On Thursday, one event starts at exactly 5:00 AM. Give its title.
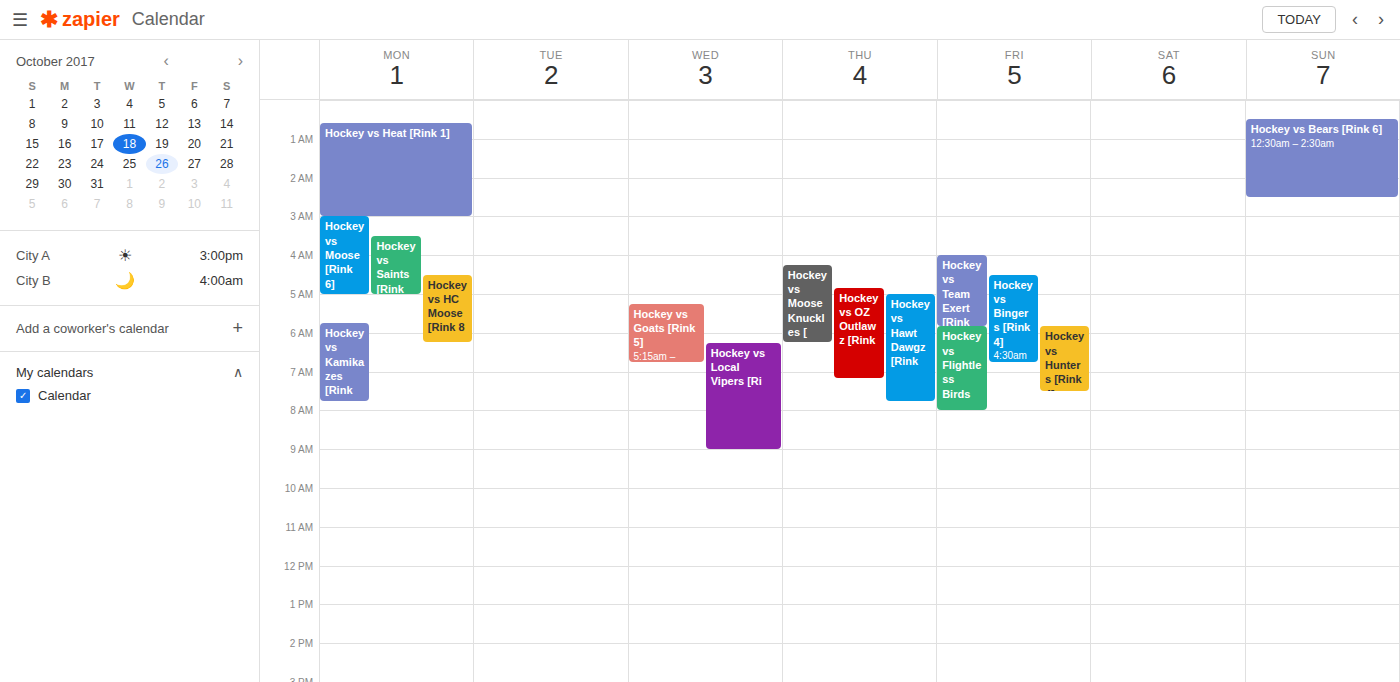
"Hockey vs Hawt Dawgz [Rink"